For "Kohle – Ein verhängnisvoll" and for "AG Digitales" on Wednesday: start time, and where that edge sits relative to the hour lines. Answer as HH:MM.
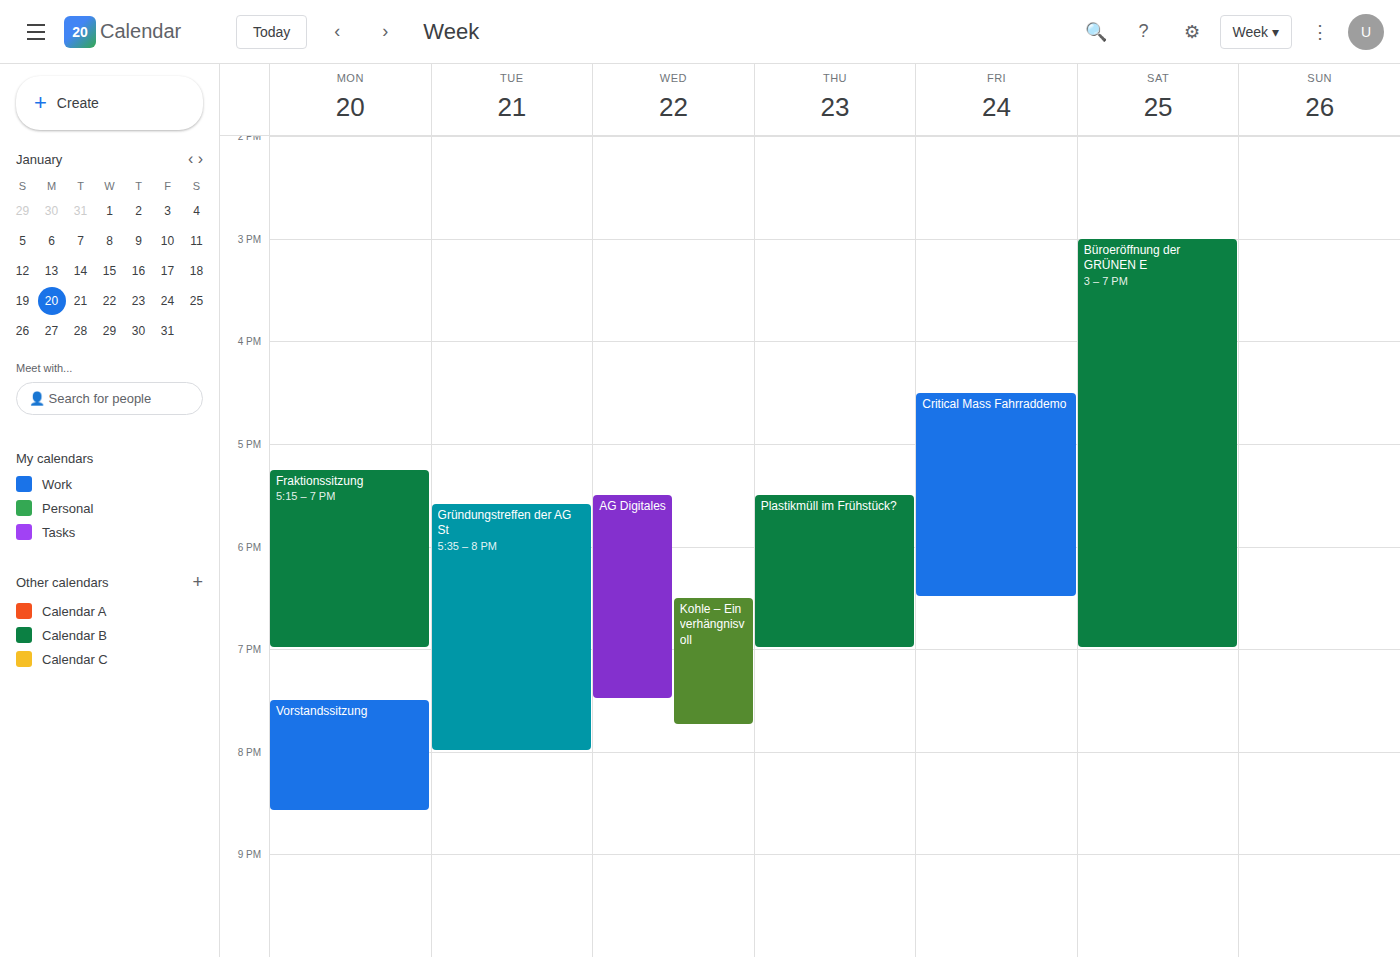
"Kohle – Ein verhängnisvoll": 18:30, halfway between the 18:00 and 19:00 lines. "AG Digitales": 17:30, halfway between the 17:00 and 18:00 lines.